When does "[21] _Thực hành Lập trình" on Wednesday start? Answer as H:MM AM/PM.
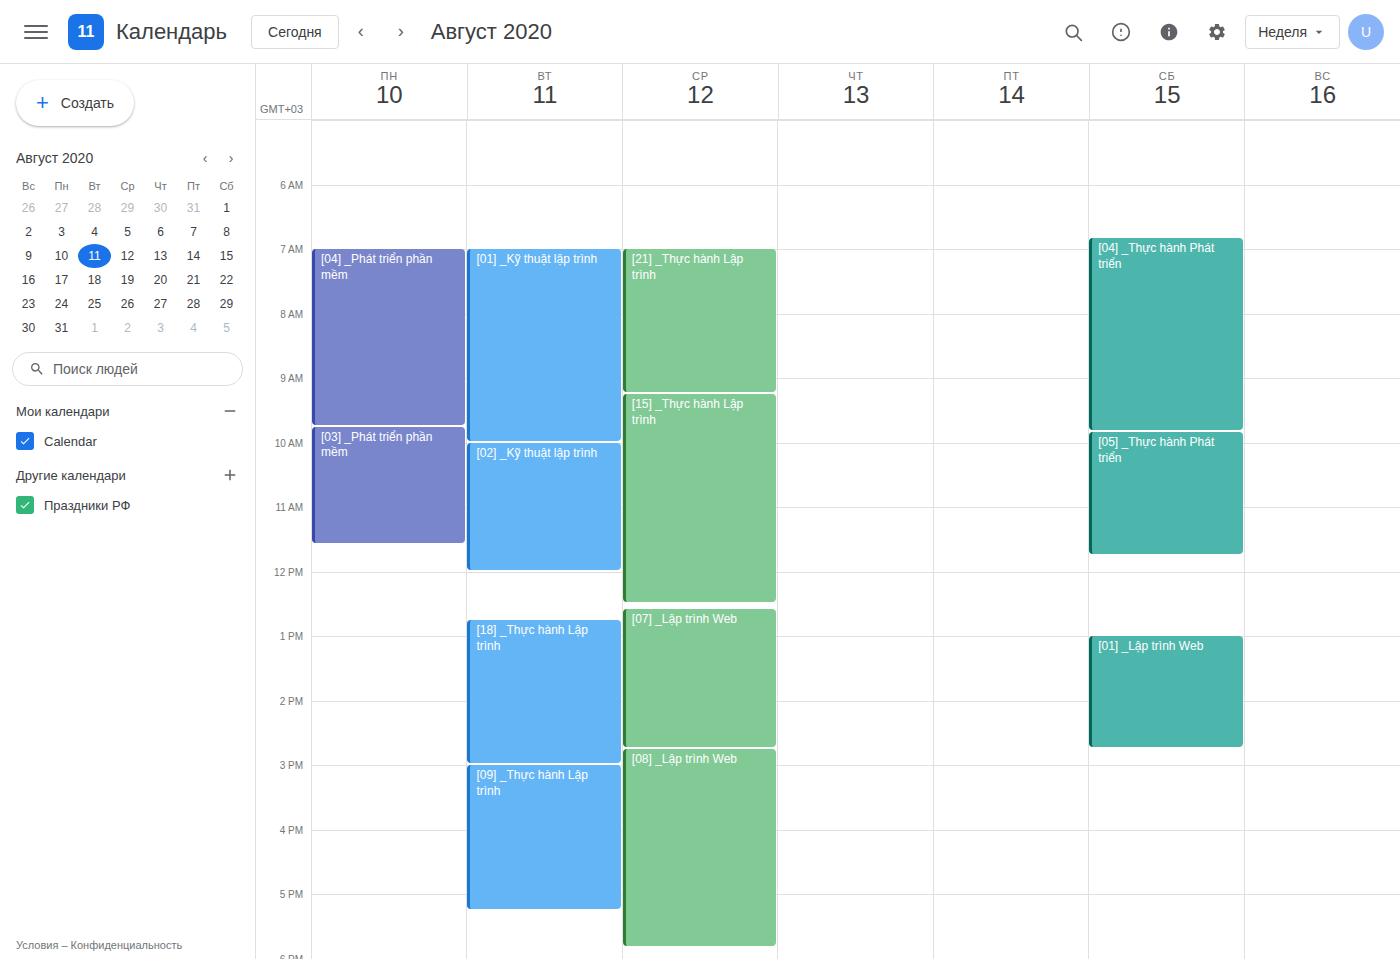
7:00 AM